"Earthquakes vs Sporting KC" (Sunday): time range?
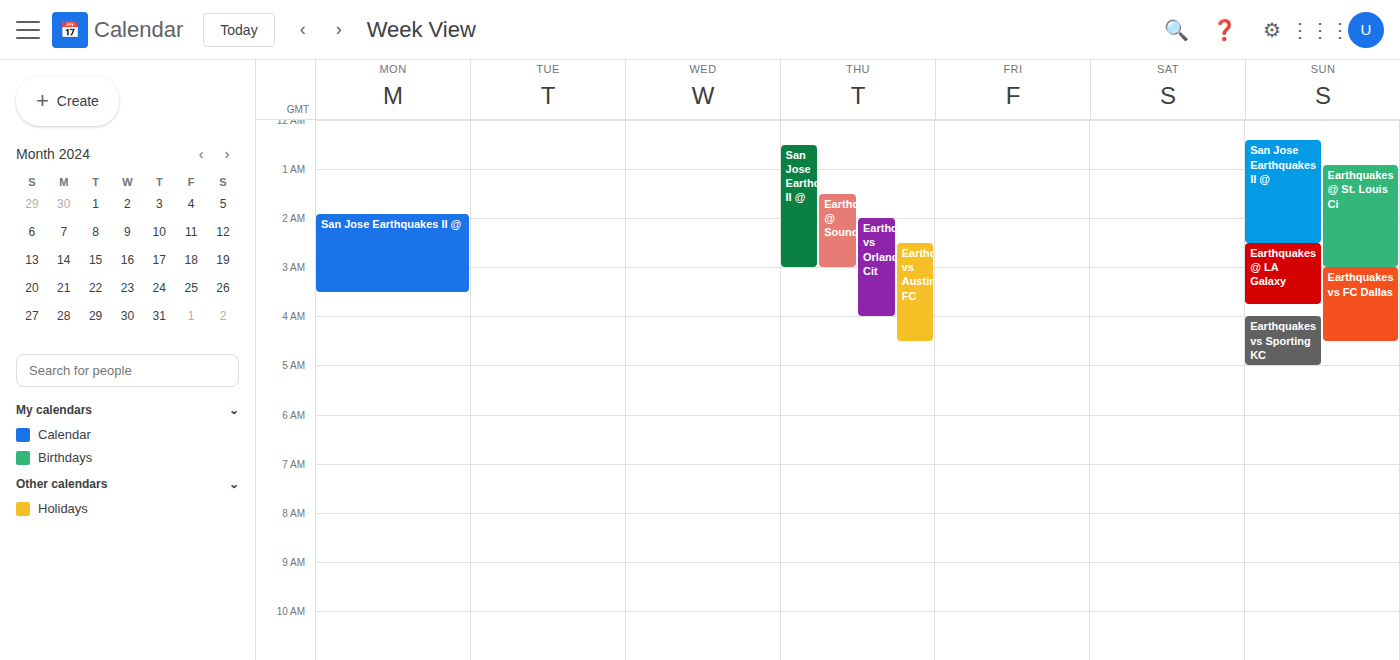
4:00 AM to 5:00 AM